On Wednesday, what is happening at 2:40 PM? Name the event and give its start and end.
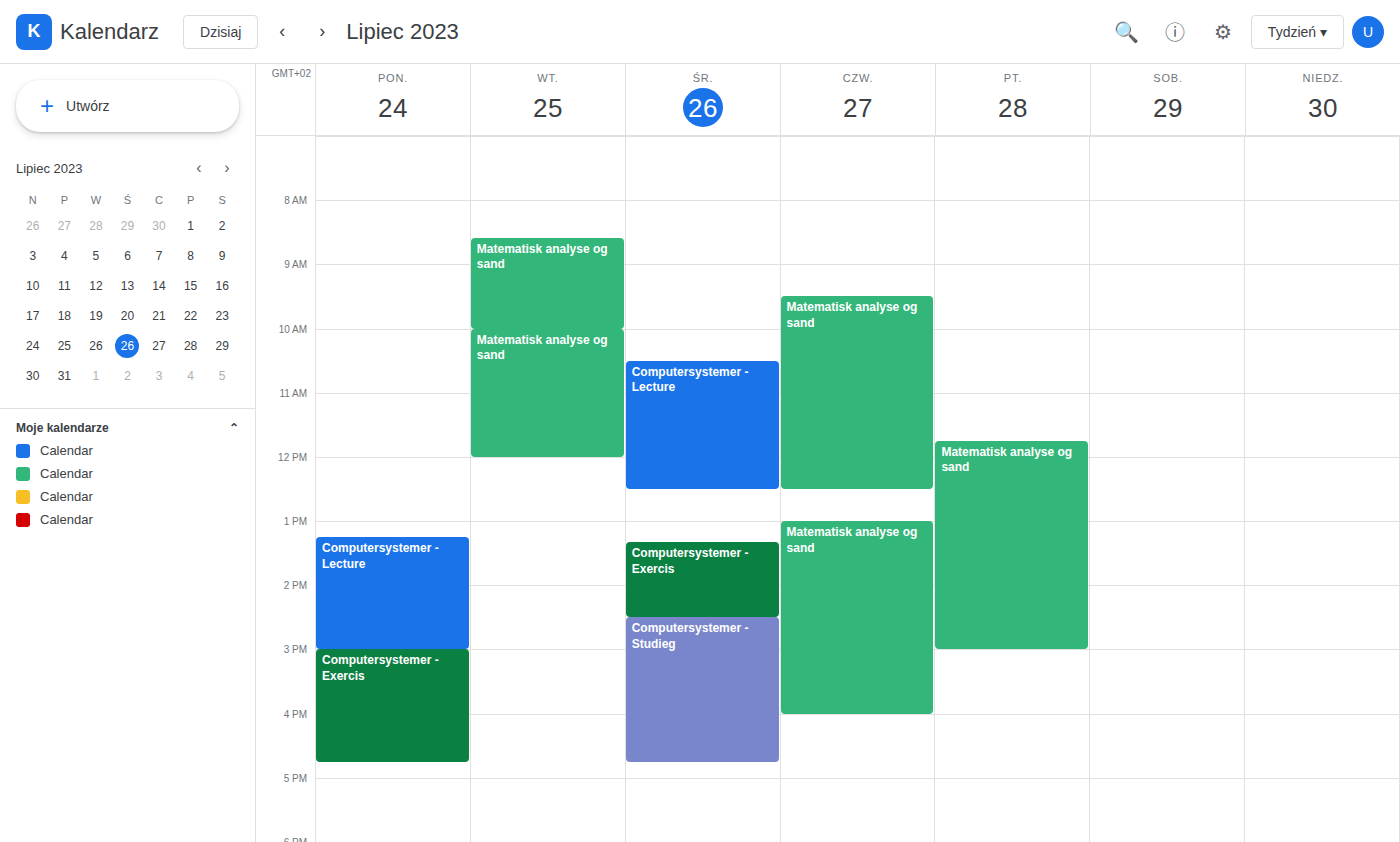
"Computersystemer - Studieg", 2:30 PM to 4:45 PM